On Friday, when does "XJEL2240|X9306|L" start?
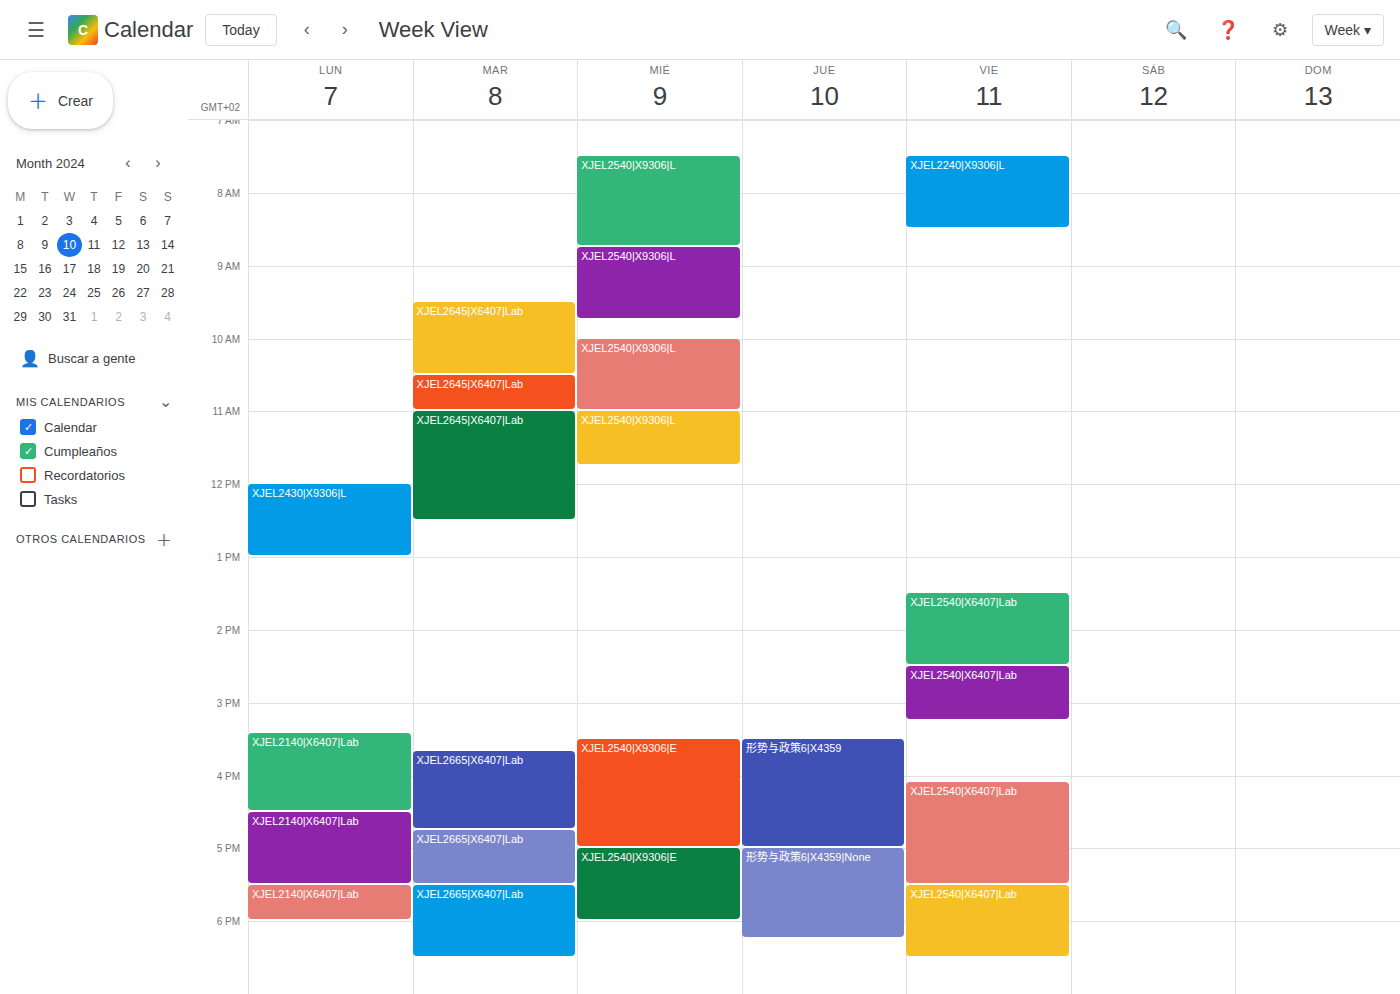
7:30 AM